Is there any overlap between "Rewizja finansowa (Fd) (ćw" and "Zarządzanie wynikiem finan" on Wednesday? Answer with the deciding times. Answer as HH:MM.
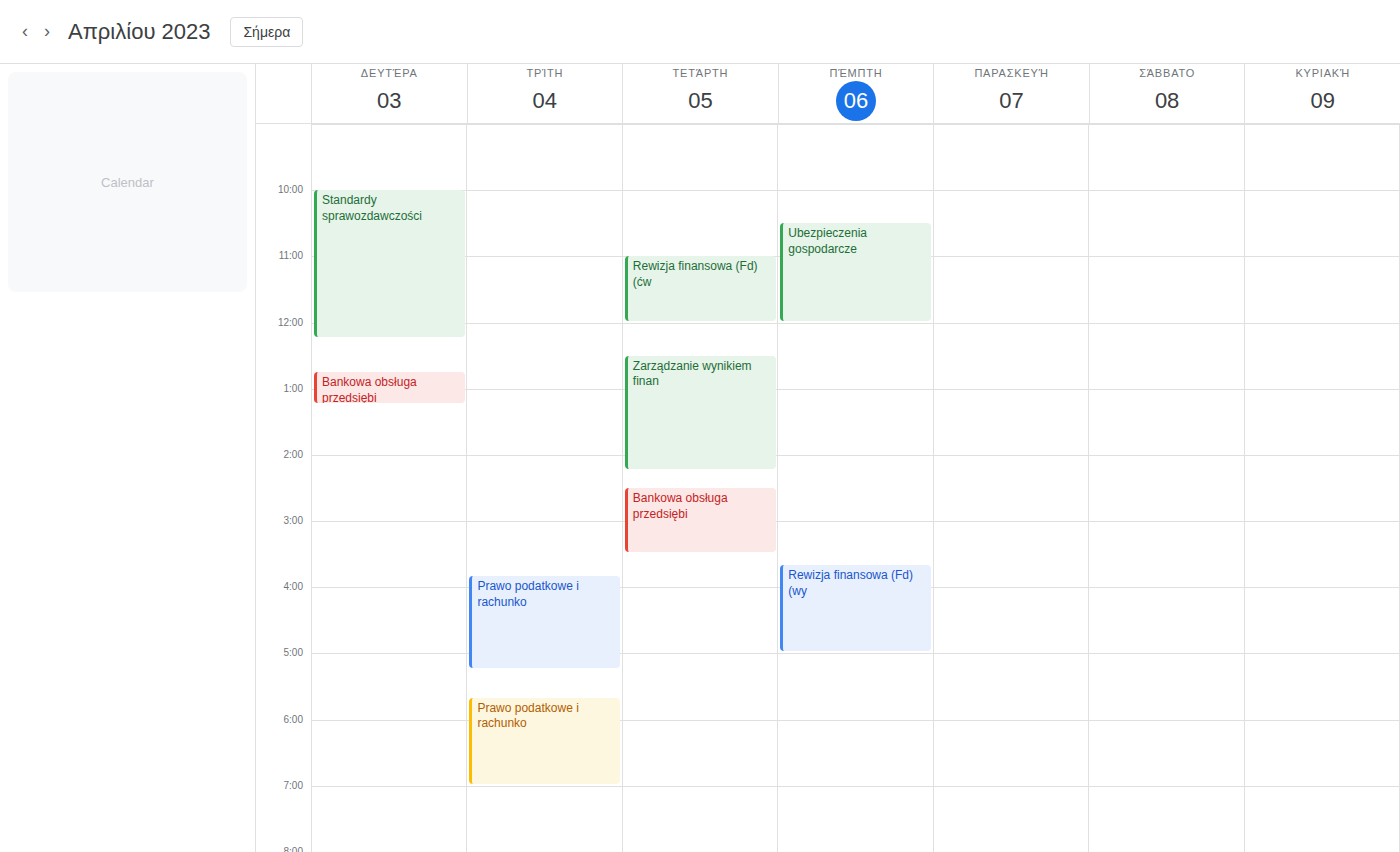
"Rewizja finansowa (Fd) (ćw" ends at 12:00 and "Zarządzanie wynikiem finan" starts at 12:30 -- no overlap.